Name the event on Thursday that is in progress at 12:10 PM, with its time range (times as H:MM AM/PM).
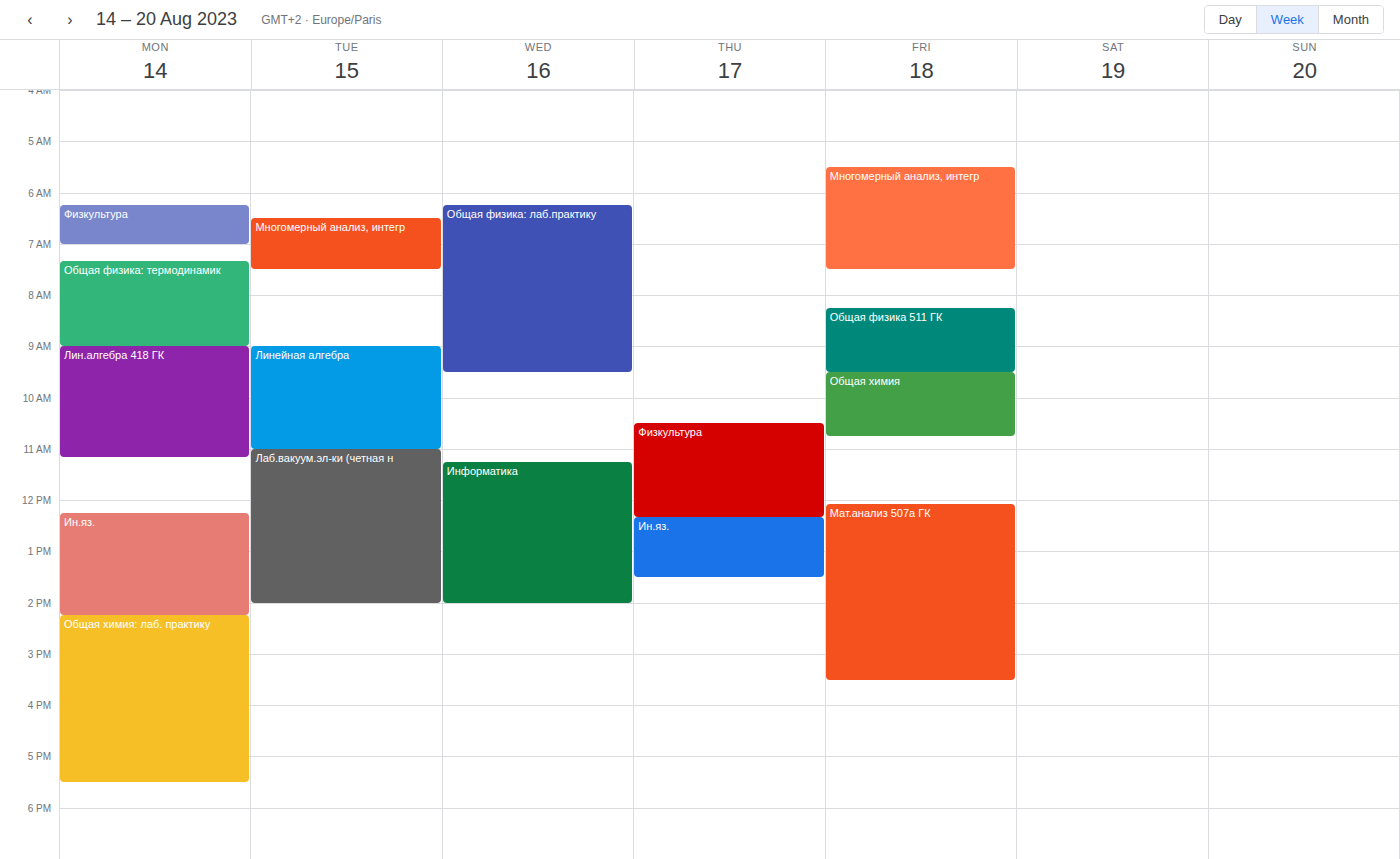
"Физкультура", 10:30 AM to 12:20 PM